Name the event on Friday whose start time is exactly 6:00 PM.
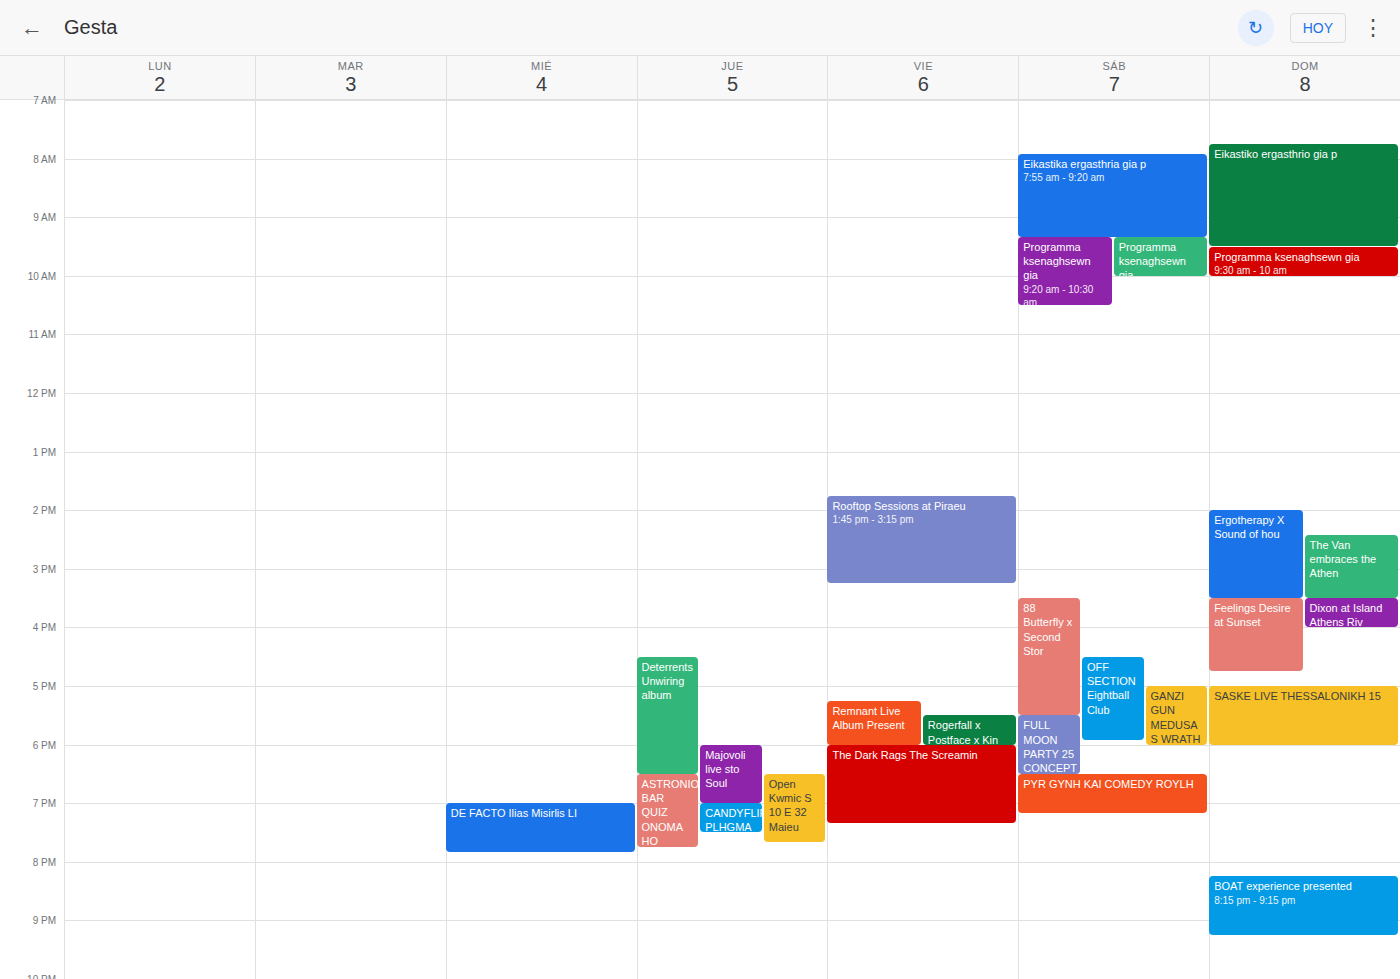
"The Dark Rags The Screamin"